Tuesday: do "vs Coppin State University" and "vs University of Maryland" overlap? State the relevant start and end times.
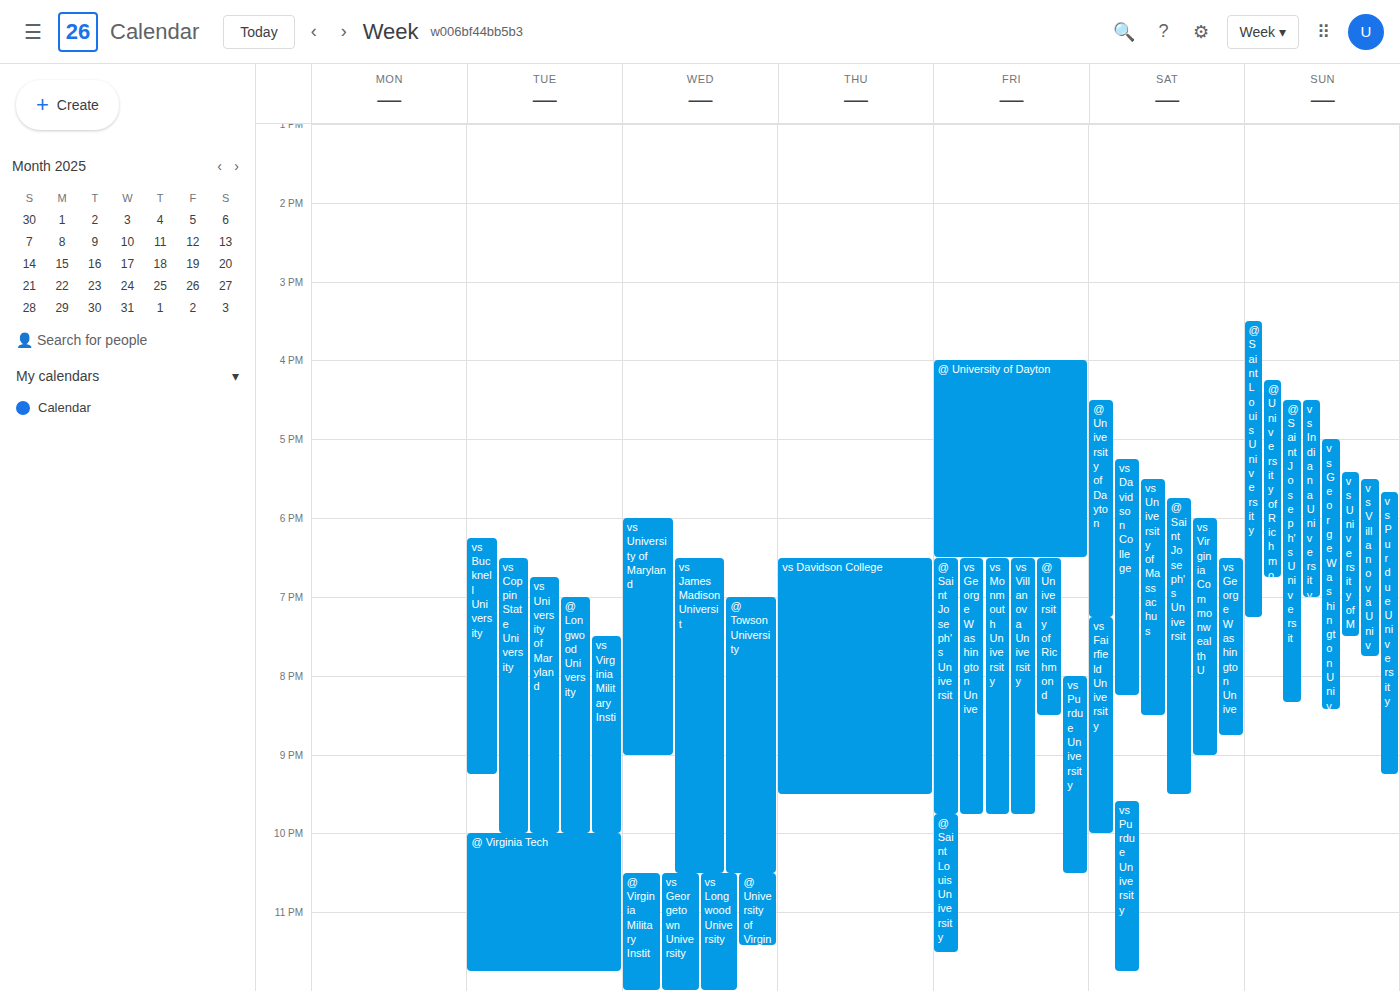
"vs University of Maryland" starts at 18:45, before "vs Coppin State University" ends at 22:00 -- they overlap.